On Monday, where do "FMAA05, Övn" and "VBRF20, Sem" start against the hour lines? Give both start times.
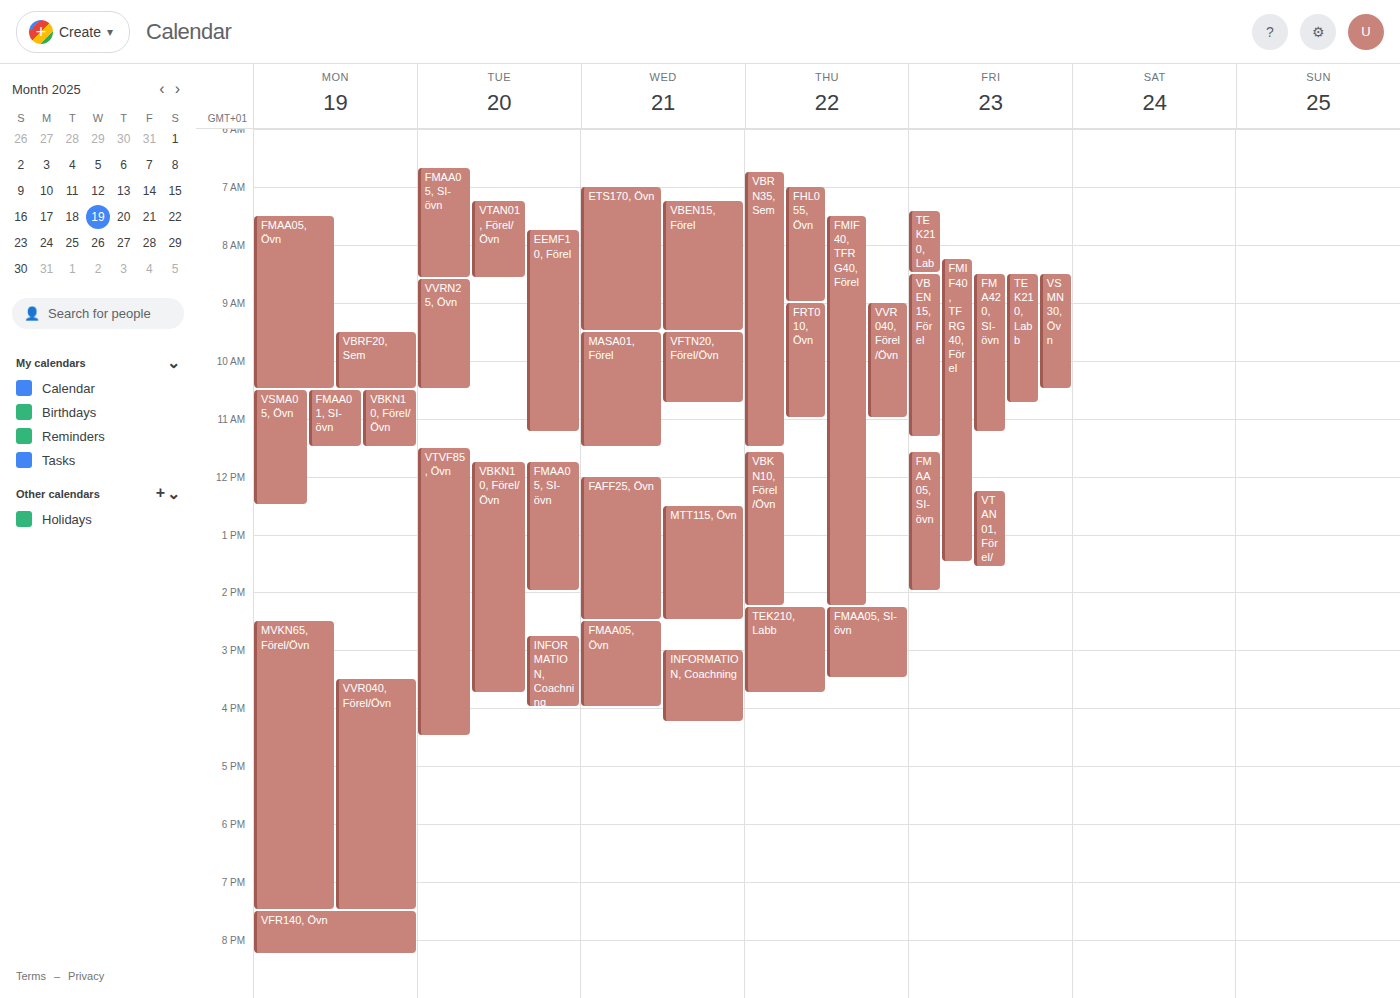
"FMAA05, Övn": 07:30, halfway between the 07:00 and 08:00 lines. "VBRF20, Sem": 09:30, halfway between the 09:00 and 10:00 lines.